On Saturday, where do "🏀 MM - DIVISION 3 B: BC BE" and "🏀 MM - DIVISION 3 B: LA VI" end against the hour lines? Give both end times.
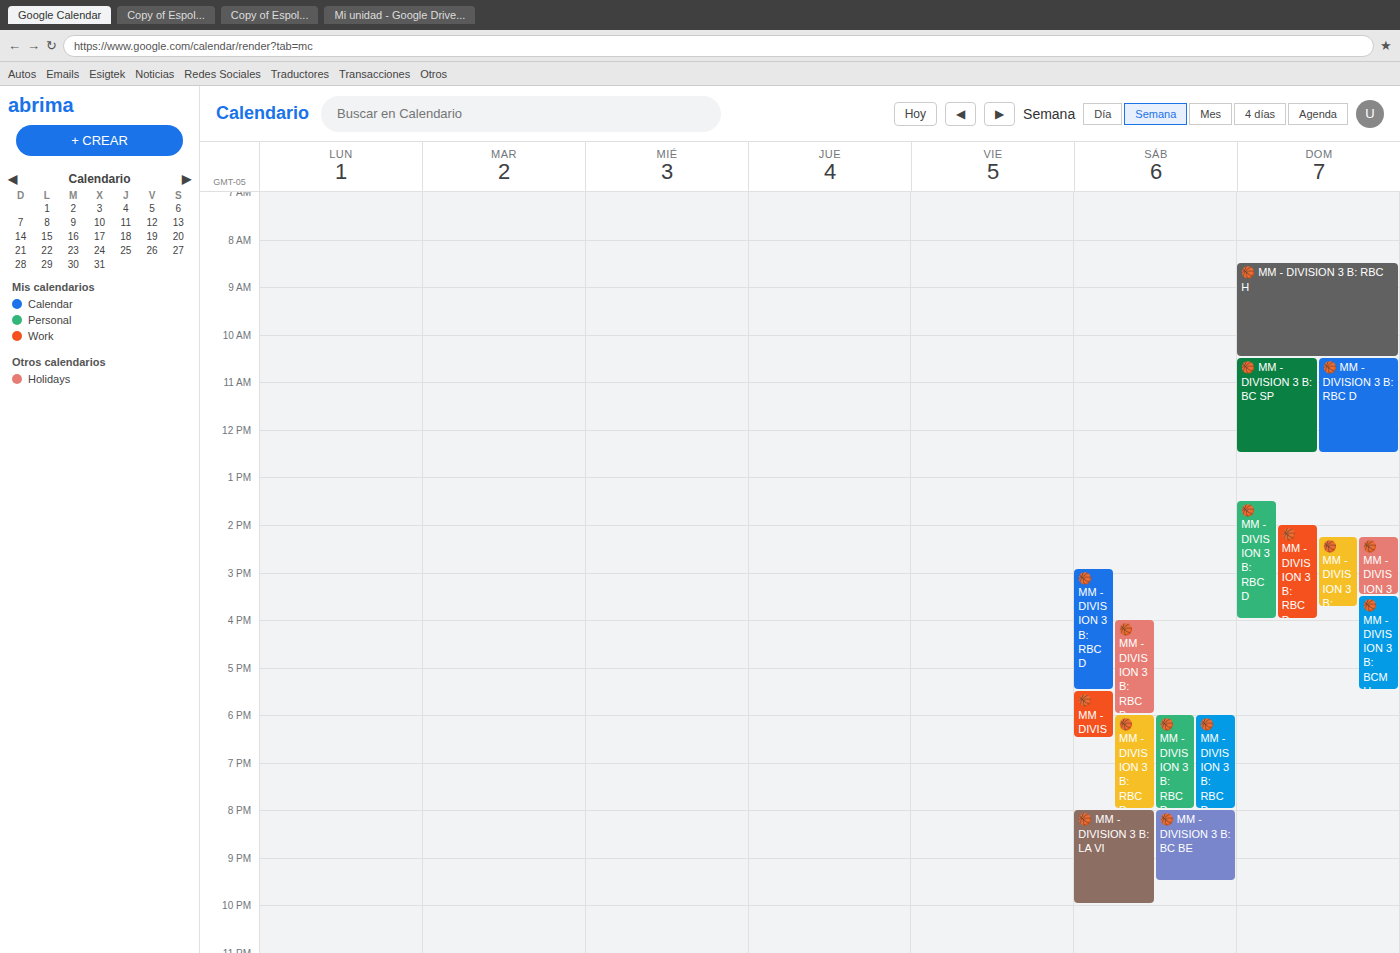
"🏀 MM - DIVISION 3 B: BC BE": 9:30 PM, halfway between the 9 PM and 10 PM lines. "🏀 MM - DIVISION 3 B: LA VI": 10:00 PM, exactly on the 10 PM line.